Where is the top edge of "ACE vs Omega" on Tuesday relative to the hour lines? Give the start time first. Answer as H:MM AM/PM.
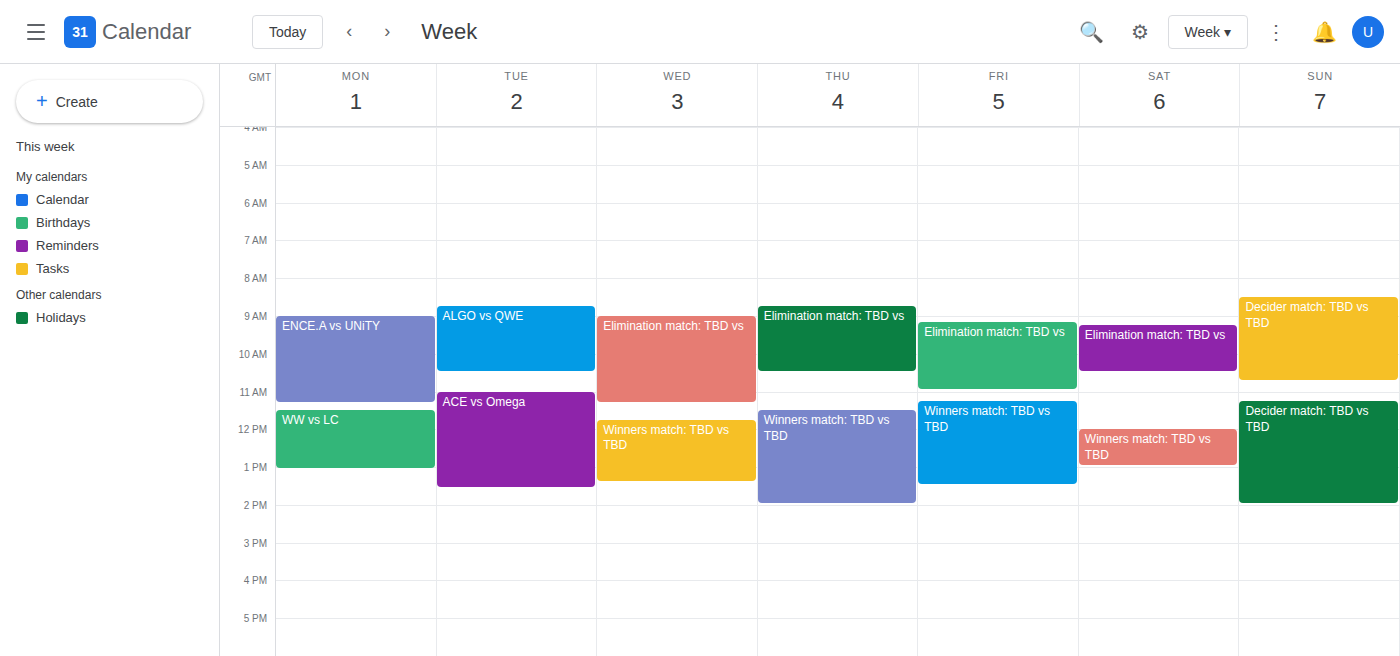
11:00 AM -- exactly on the 11 AM line.